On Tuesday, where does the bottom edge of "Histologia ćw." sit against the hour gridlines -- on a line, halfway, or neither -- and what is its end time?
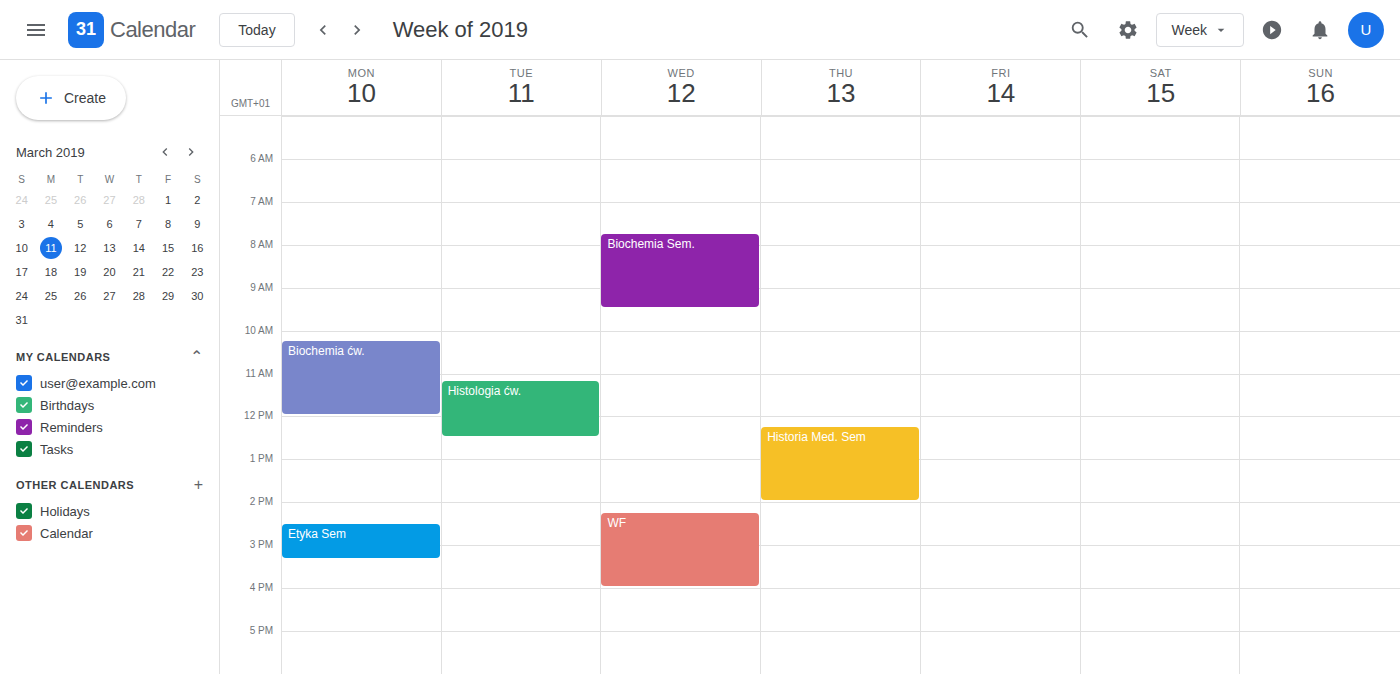
12:30 PM -- halfway between the 12 PM and 1 PM lines.